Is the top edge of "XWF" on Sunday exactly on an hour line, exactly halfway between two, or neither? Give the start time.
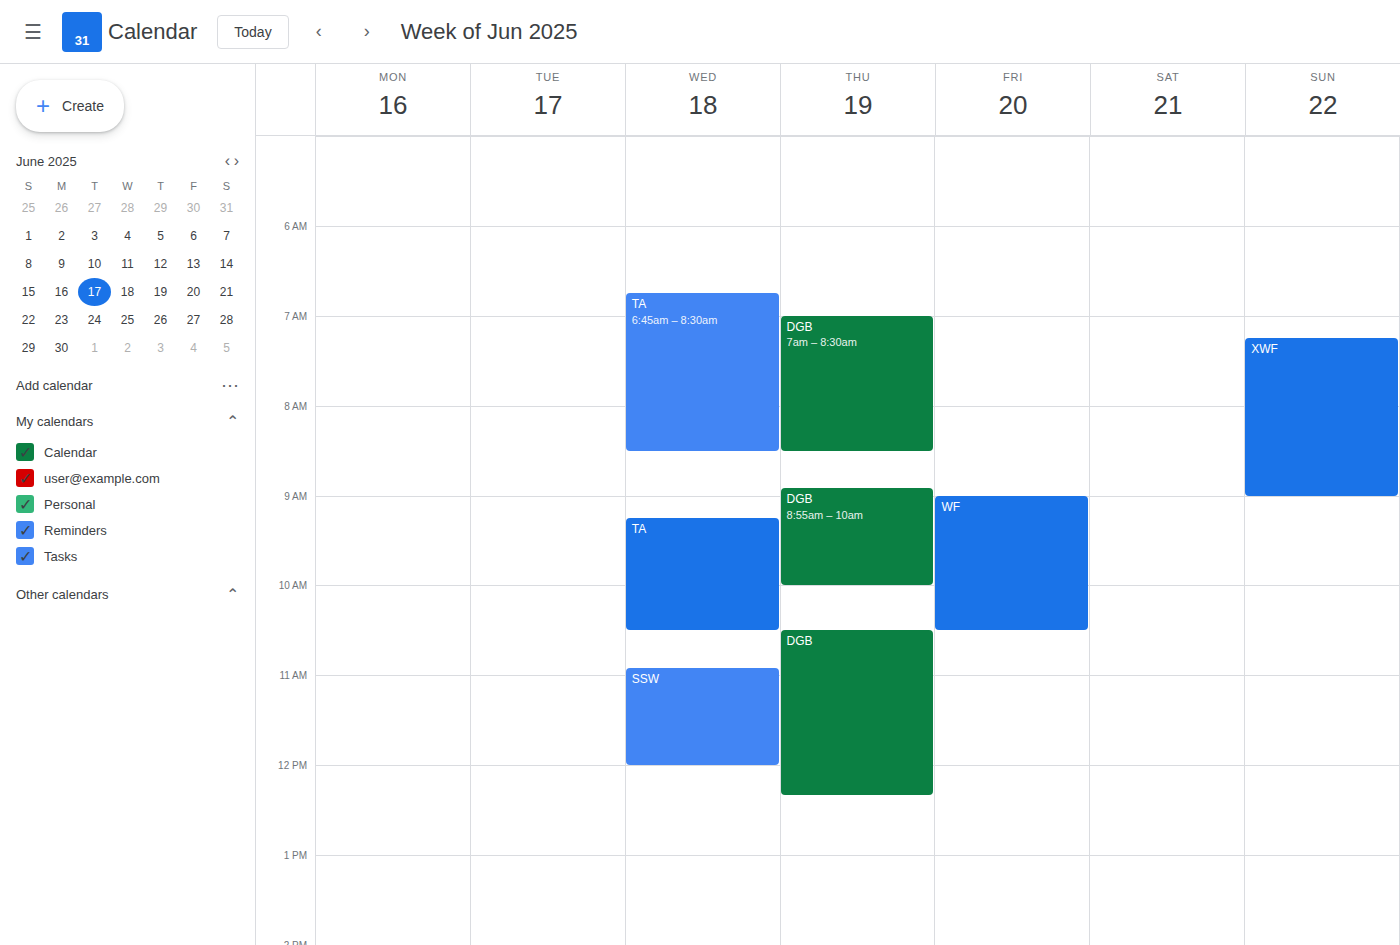
7:15 AM -- neither: a quarter of the way from the 7 AM line to the 8 AM line.